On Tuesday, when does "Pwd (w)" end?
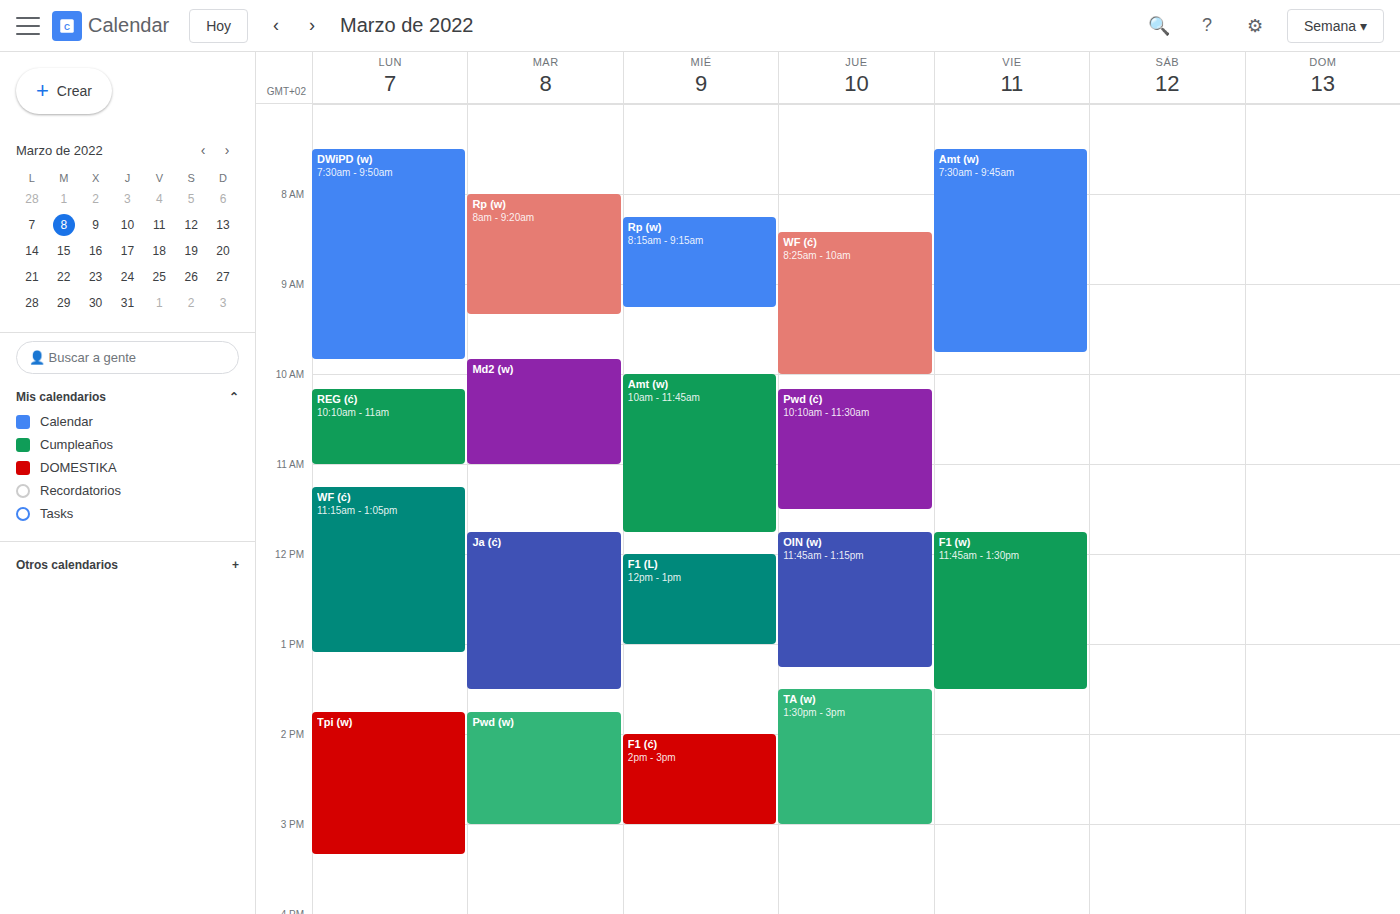
3:00 PM